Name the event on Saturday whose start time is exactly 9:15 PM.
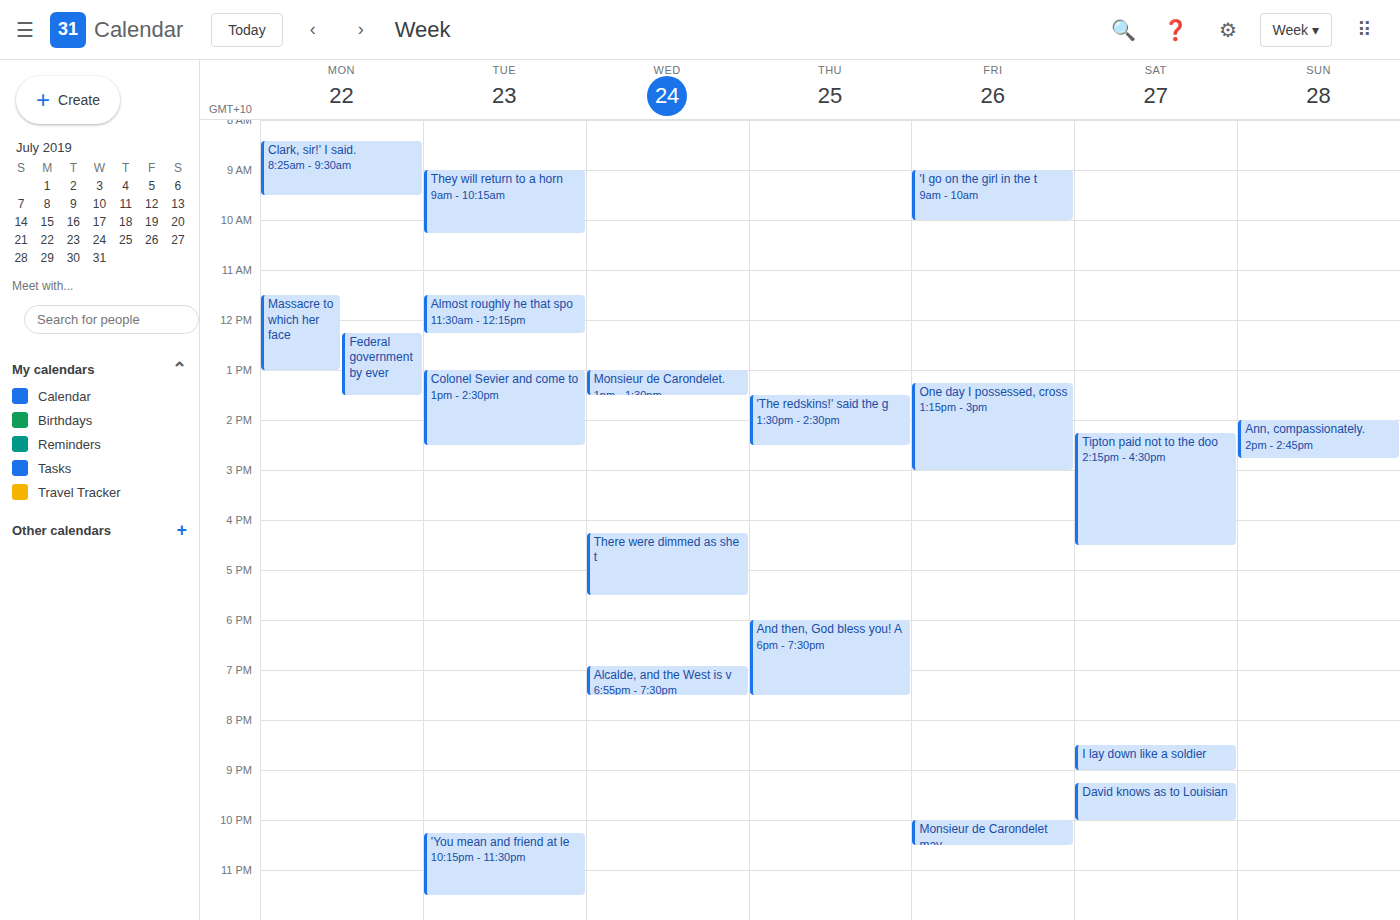
"David knows as to Louisian"